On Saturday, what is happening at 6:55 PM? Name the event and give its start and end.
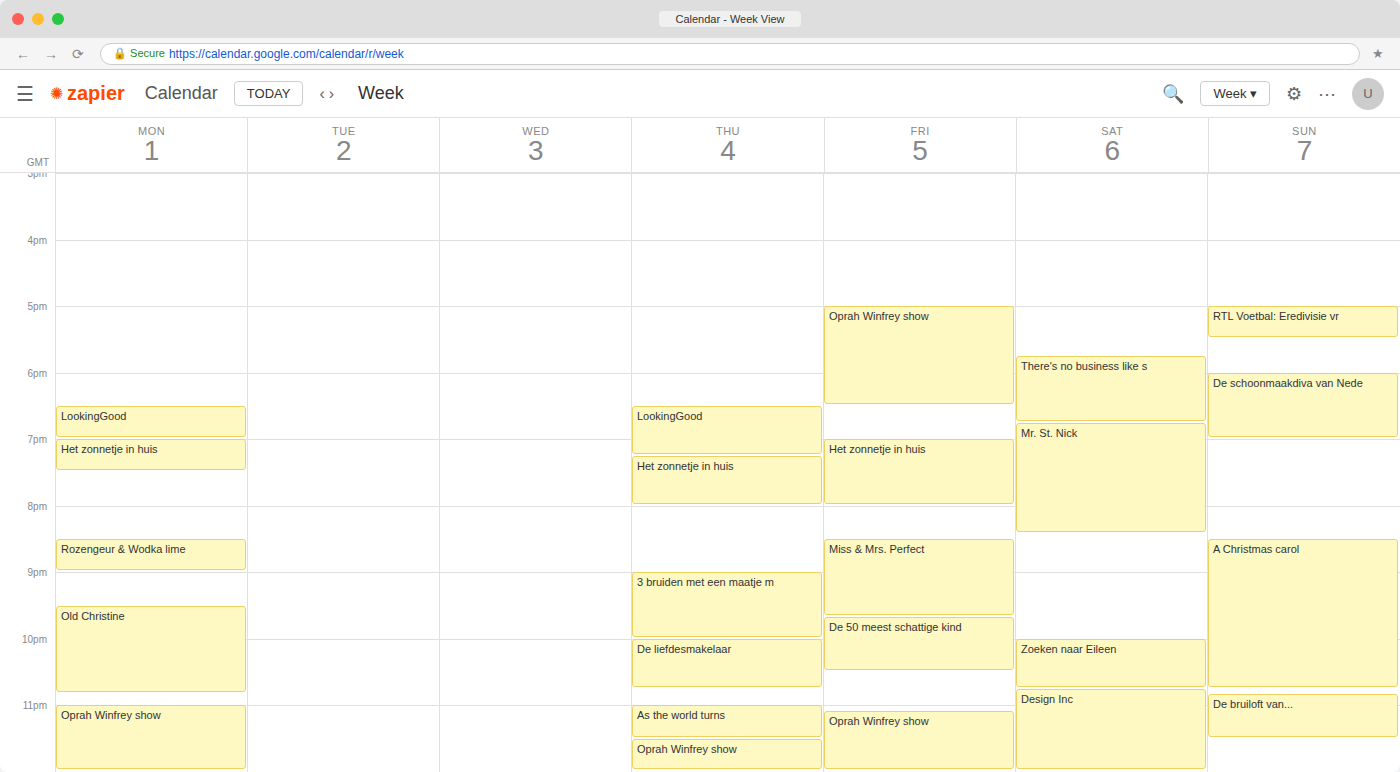
"Mr. St. Nick", 6:45 PM to 8:25 PM